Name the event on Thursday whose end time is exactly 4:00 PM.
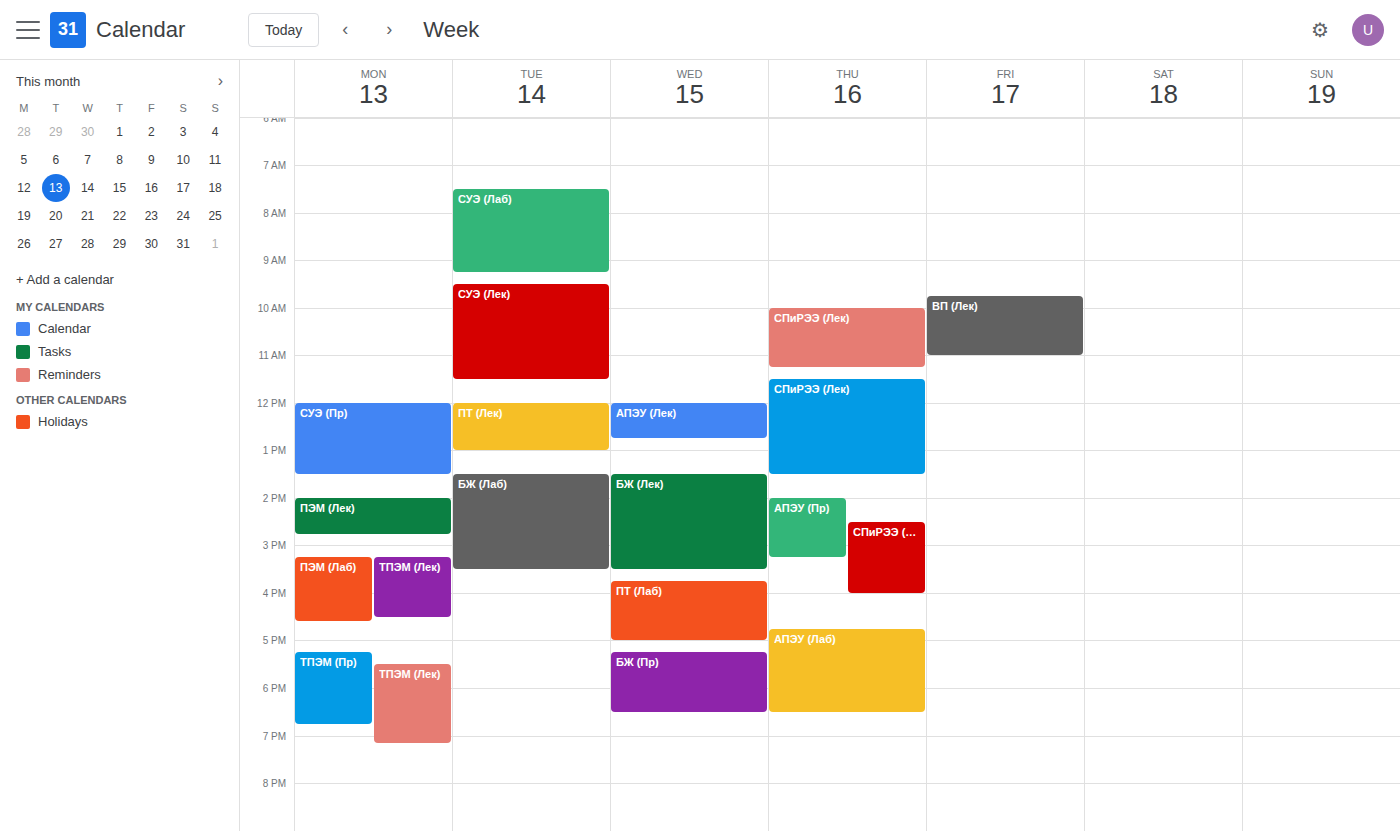
"СПиРЭЭ (Пр)"